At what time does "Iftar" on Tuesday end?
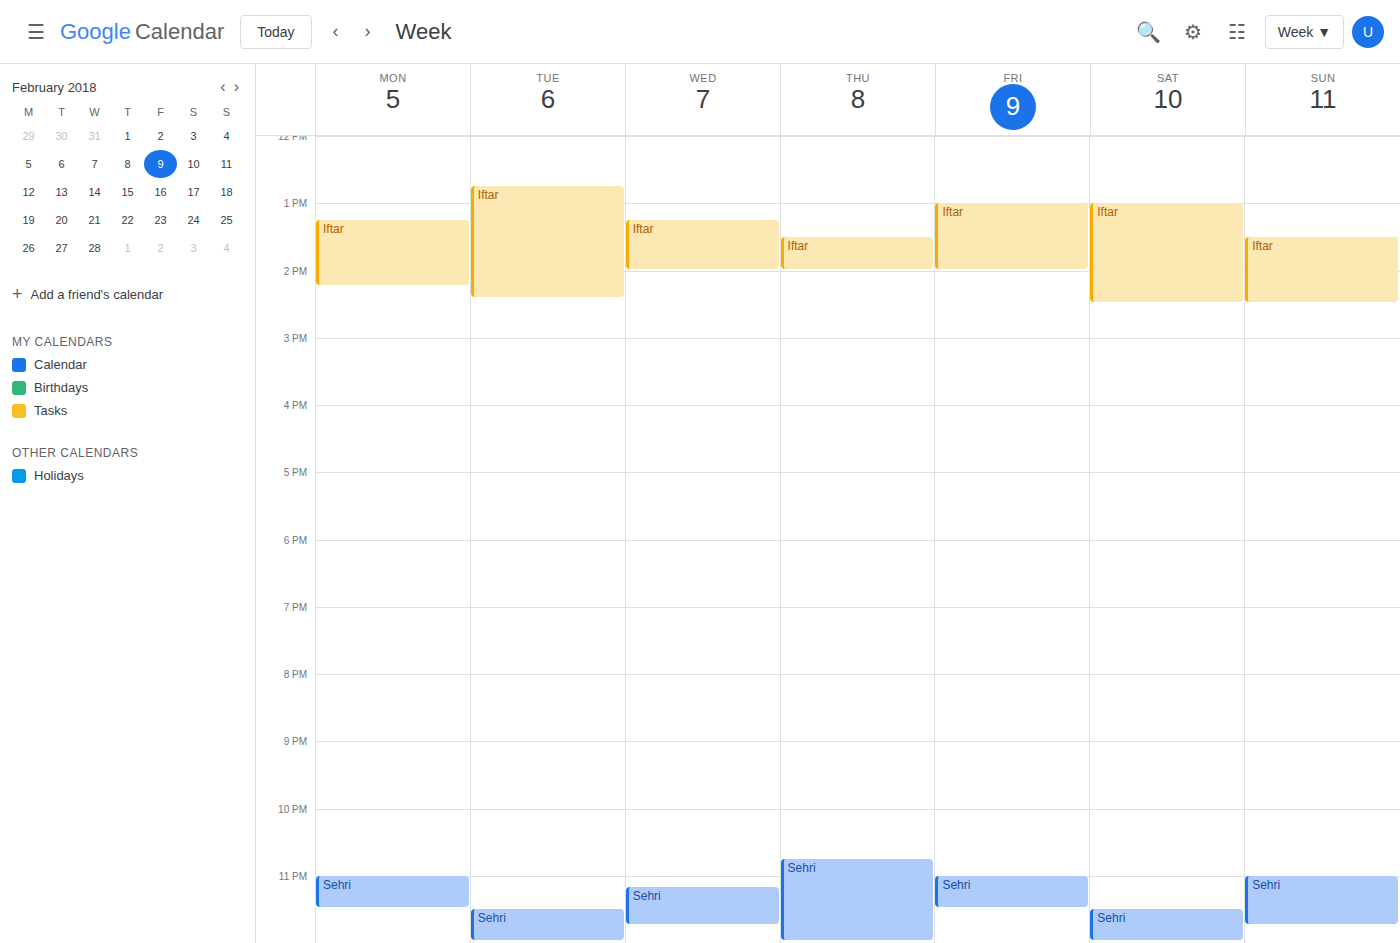
2:25 PM